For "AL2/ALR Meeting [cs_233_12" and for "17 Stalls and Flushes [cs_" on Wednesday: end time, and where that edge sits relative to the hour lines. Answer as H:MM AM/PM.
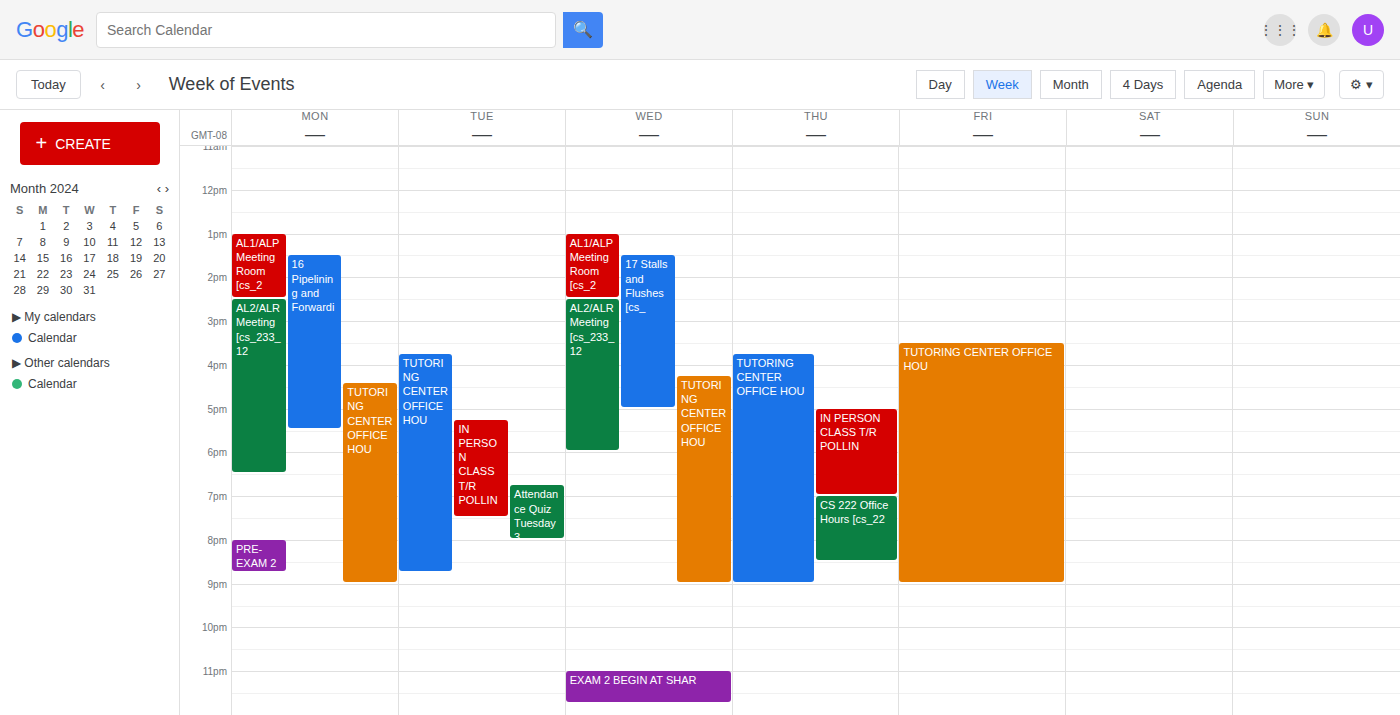
"AL2/ALR Meeting [cs_233_12": 6:00 PM, exactly on the 6 PM line. "17 Stalls and Flushes [cs_": 5:00 PM, exactly on the 5 PM line.